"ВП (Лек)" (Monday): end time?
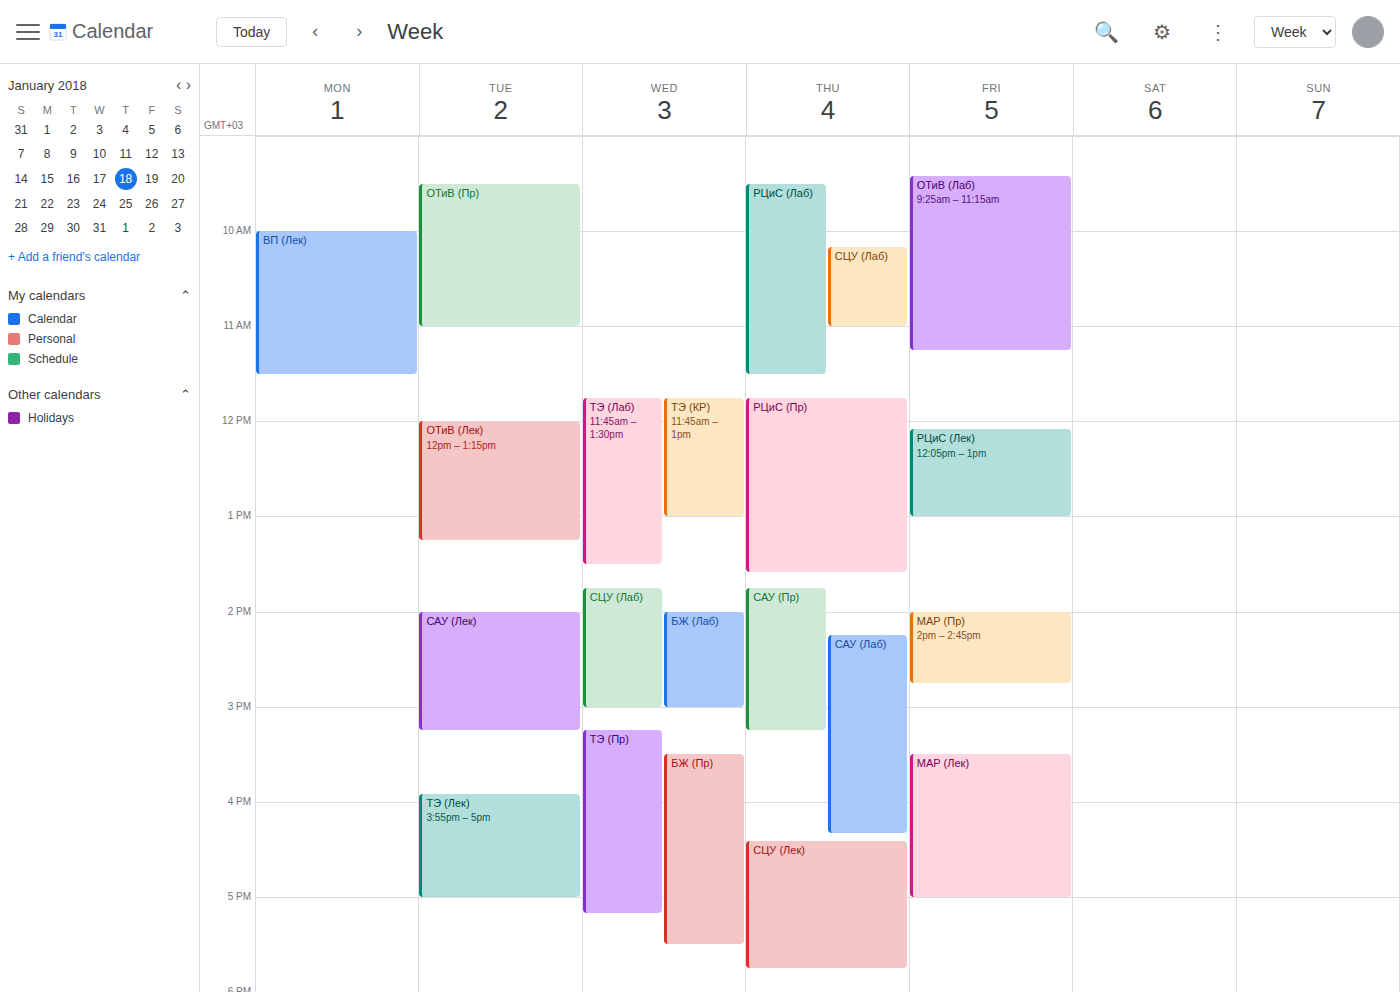
11:30 AM